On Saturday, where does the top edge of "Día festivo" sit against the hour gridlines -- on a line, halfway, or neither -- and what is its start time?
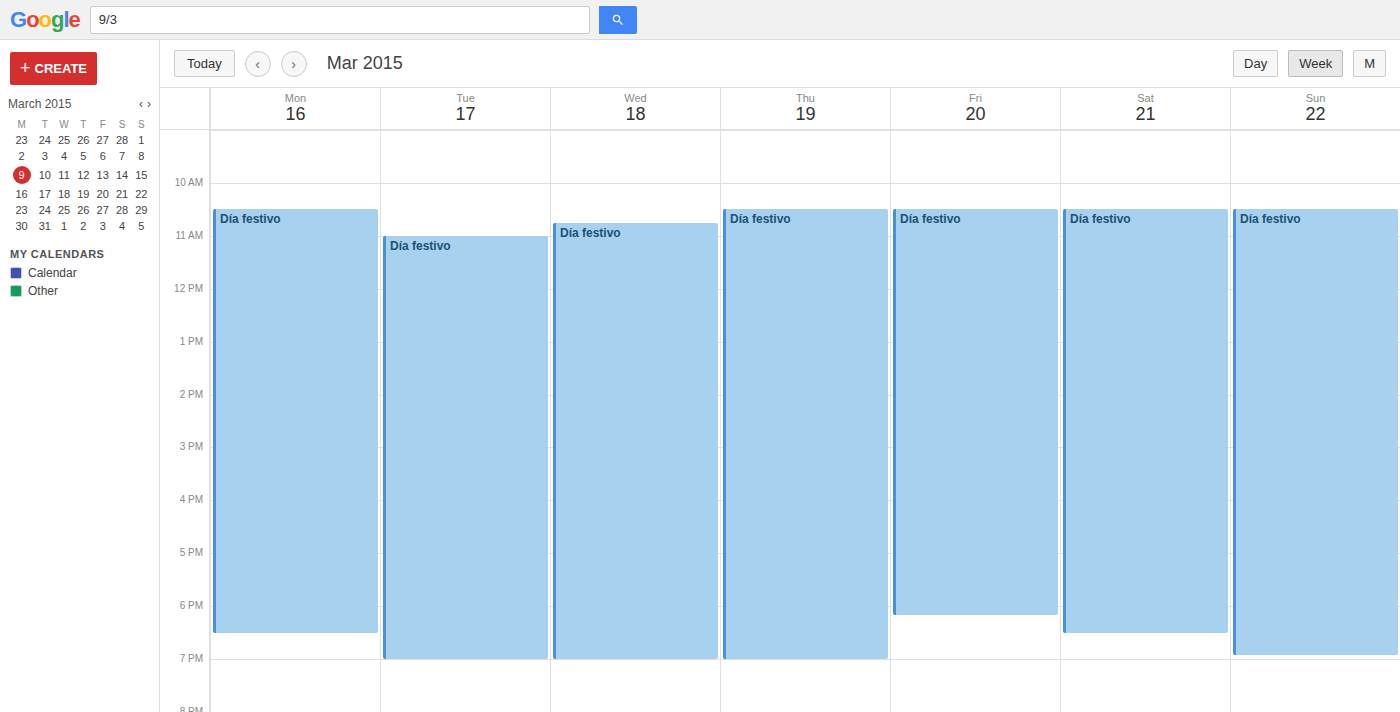
10:30 AM -- halfway between the 10 AM and 11 AM lines.